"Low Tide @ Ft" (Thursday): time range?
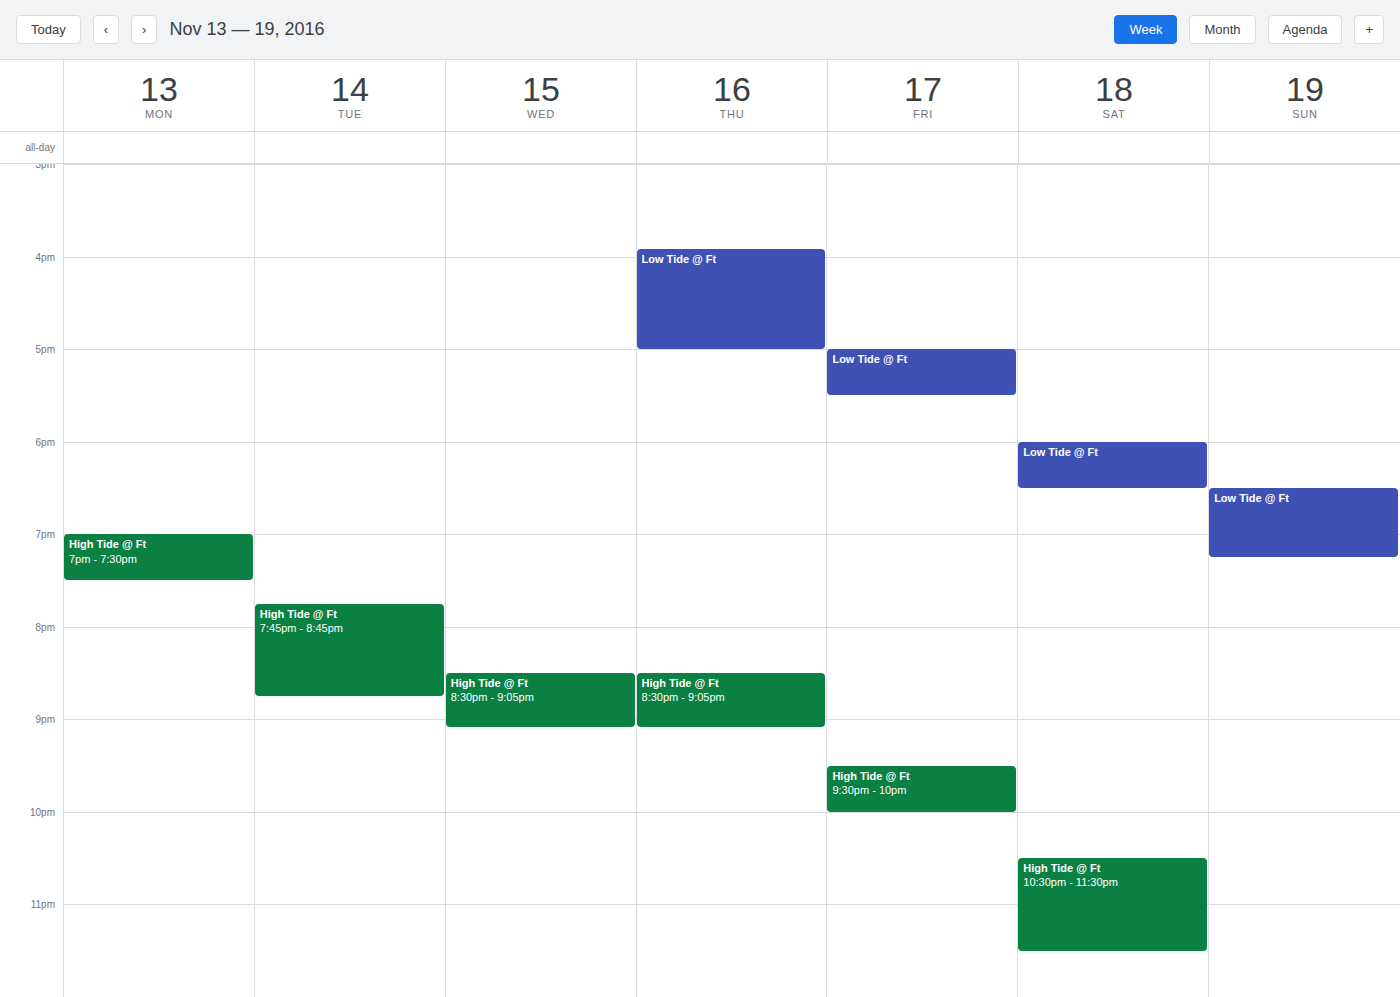
3:55 PM to 5:00 PM